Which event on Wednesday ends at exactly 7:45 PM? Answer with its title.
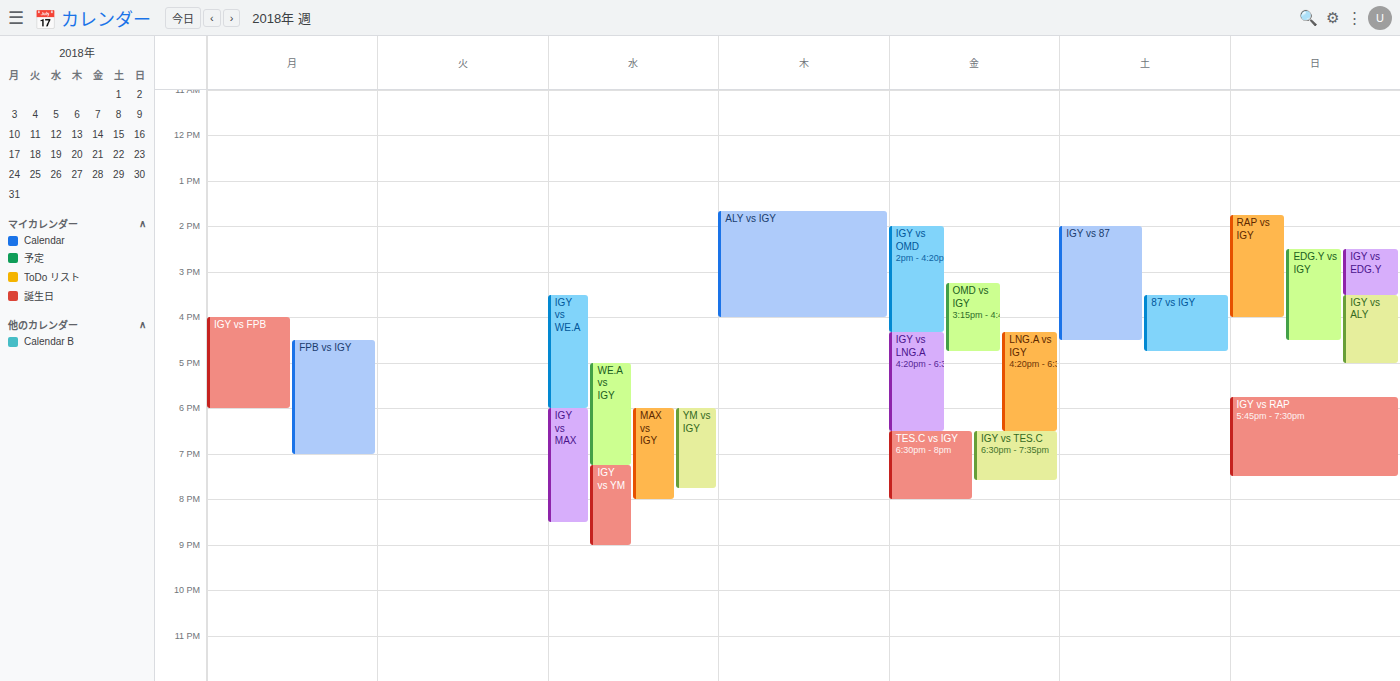
"YM vs IGY"